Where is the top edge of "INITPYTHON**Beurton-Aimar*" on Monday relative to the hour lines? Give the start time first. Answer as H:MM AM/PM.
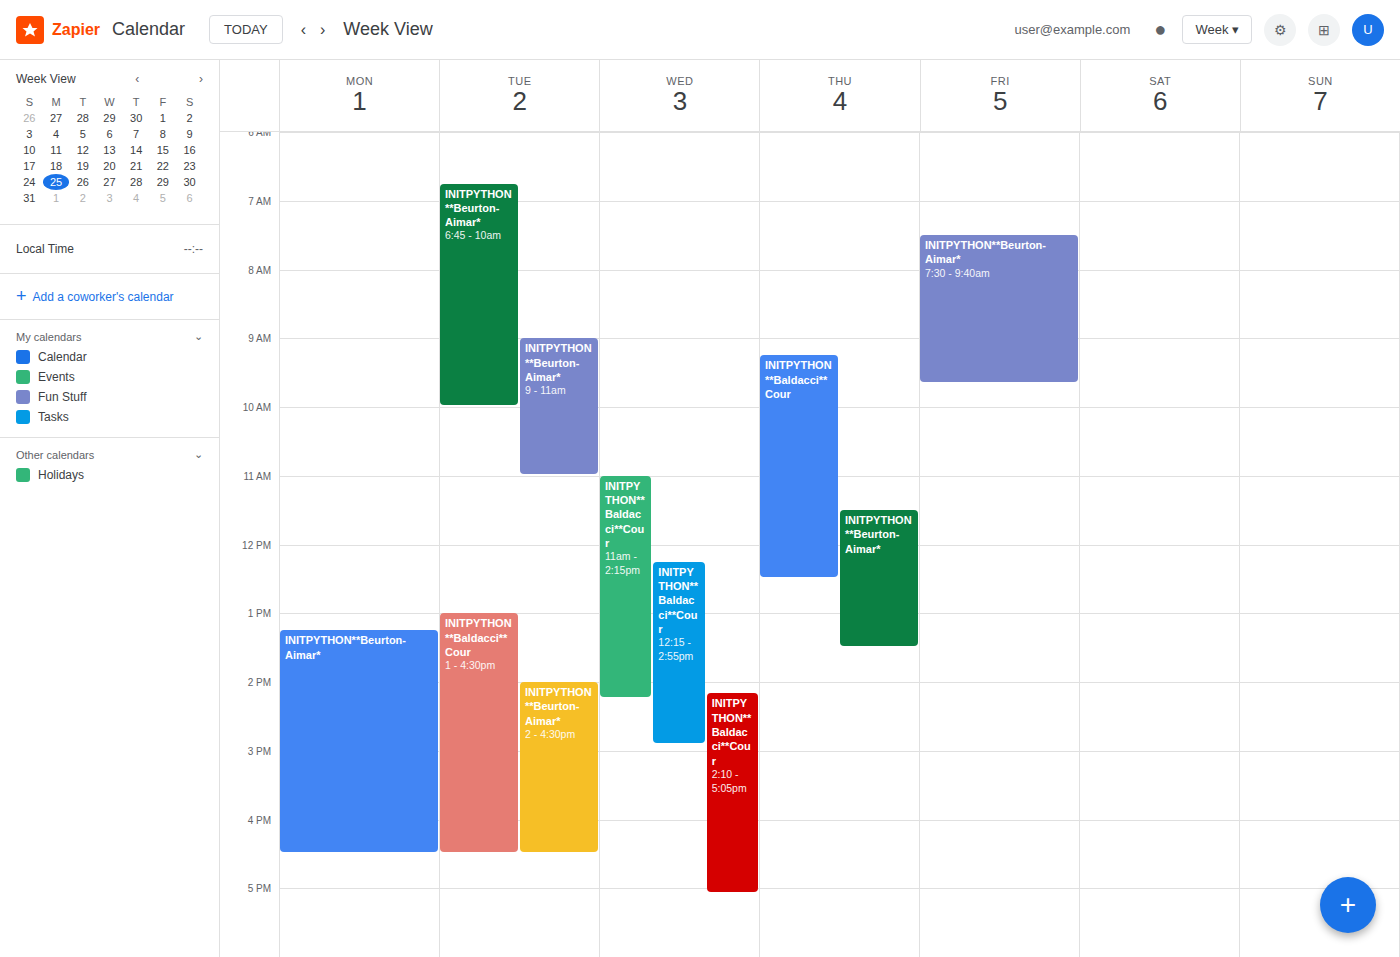
1:15 PM -- neither: a quarter of the way from the 1 PM line to the 2 PM line.